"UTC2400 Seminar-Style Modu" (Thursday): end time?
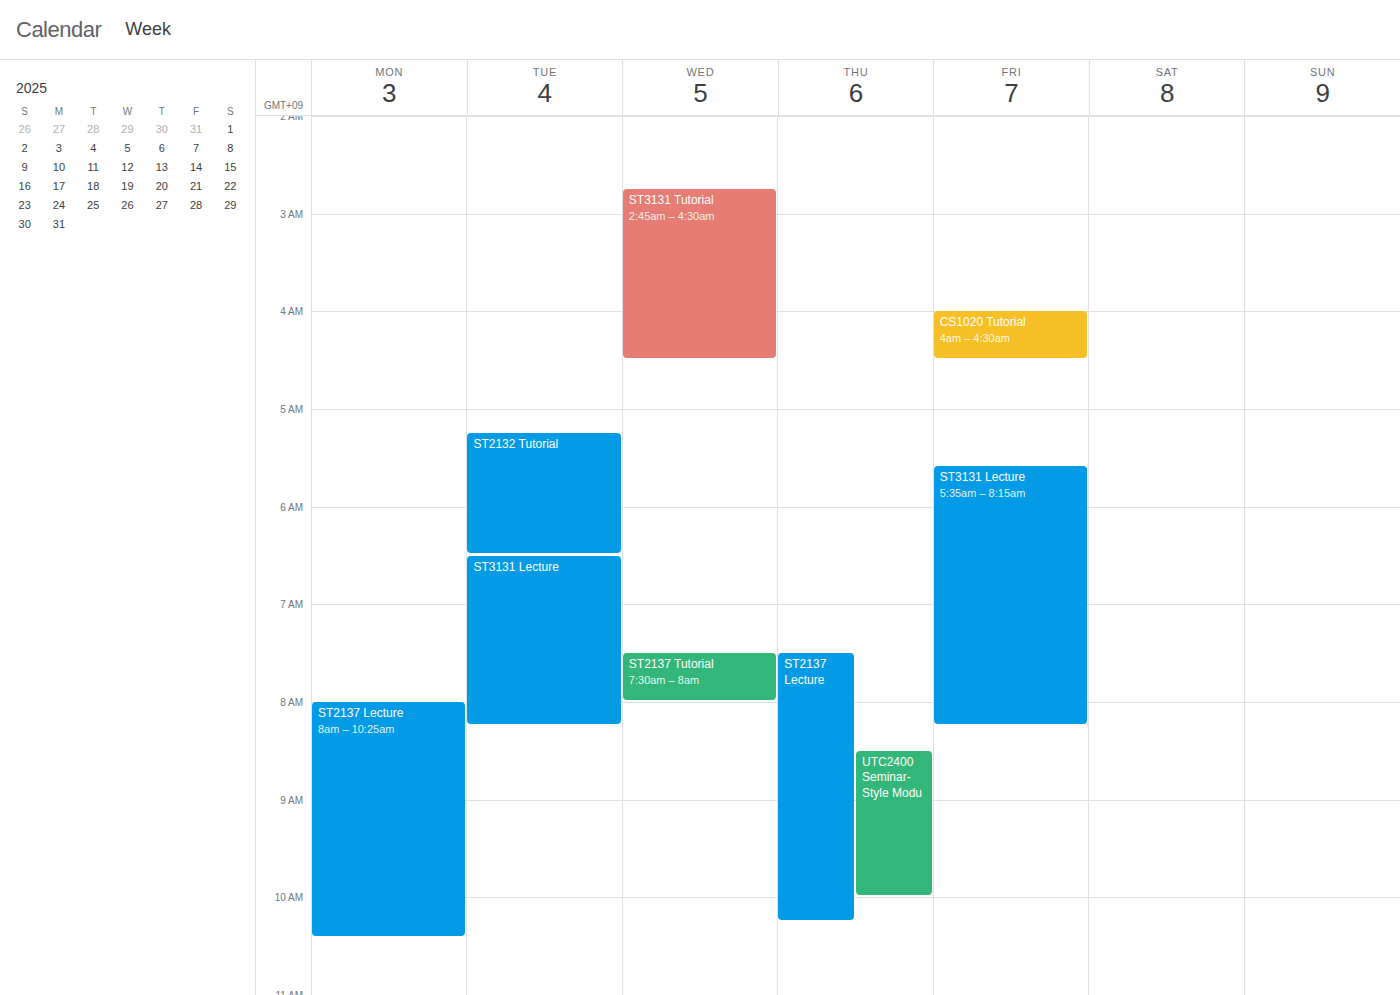
10:00 AM